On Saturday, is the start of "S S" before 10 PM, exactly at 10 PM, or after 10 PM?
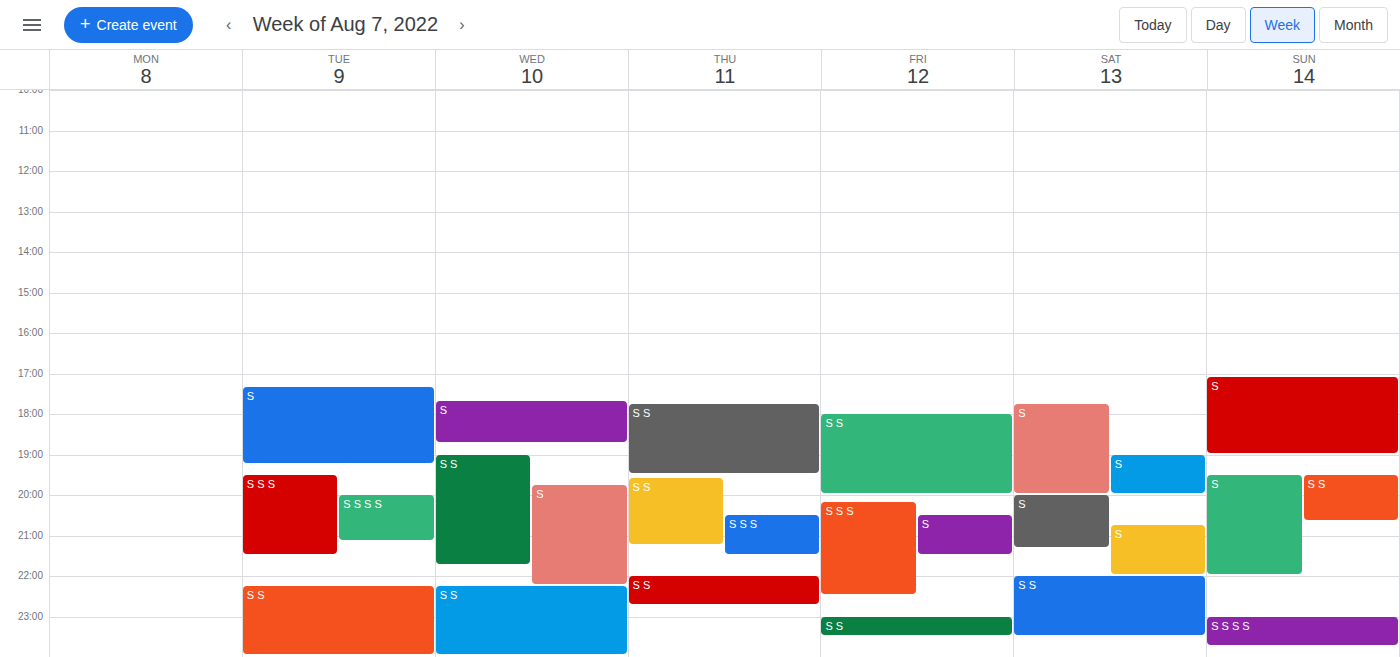
10:00 PM -- exactly at 10 PM, on the 10 PM line.